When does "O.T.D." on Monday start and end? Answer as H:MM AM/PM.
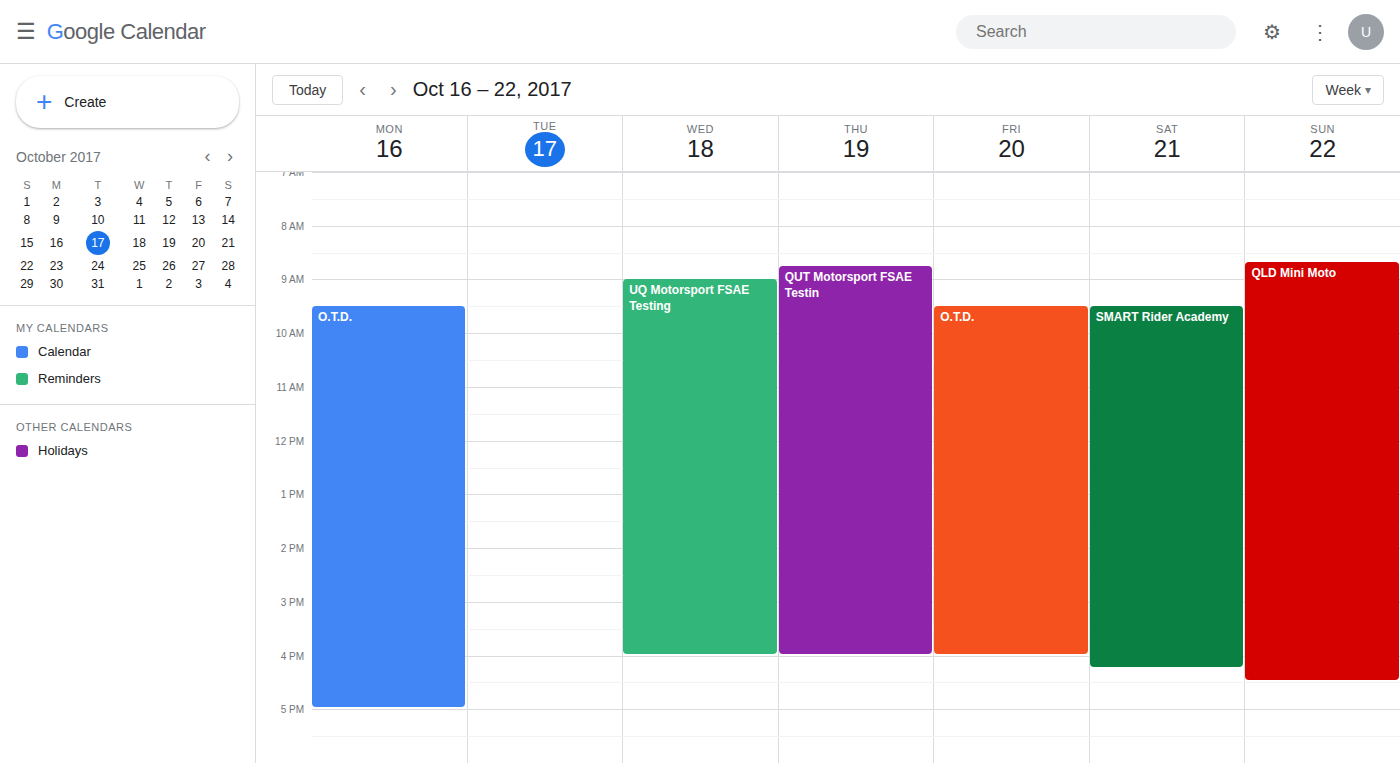
9:30 AM to 5:00 PM